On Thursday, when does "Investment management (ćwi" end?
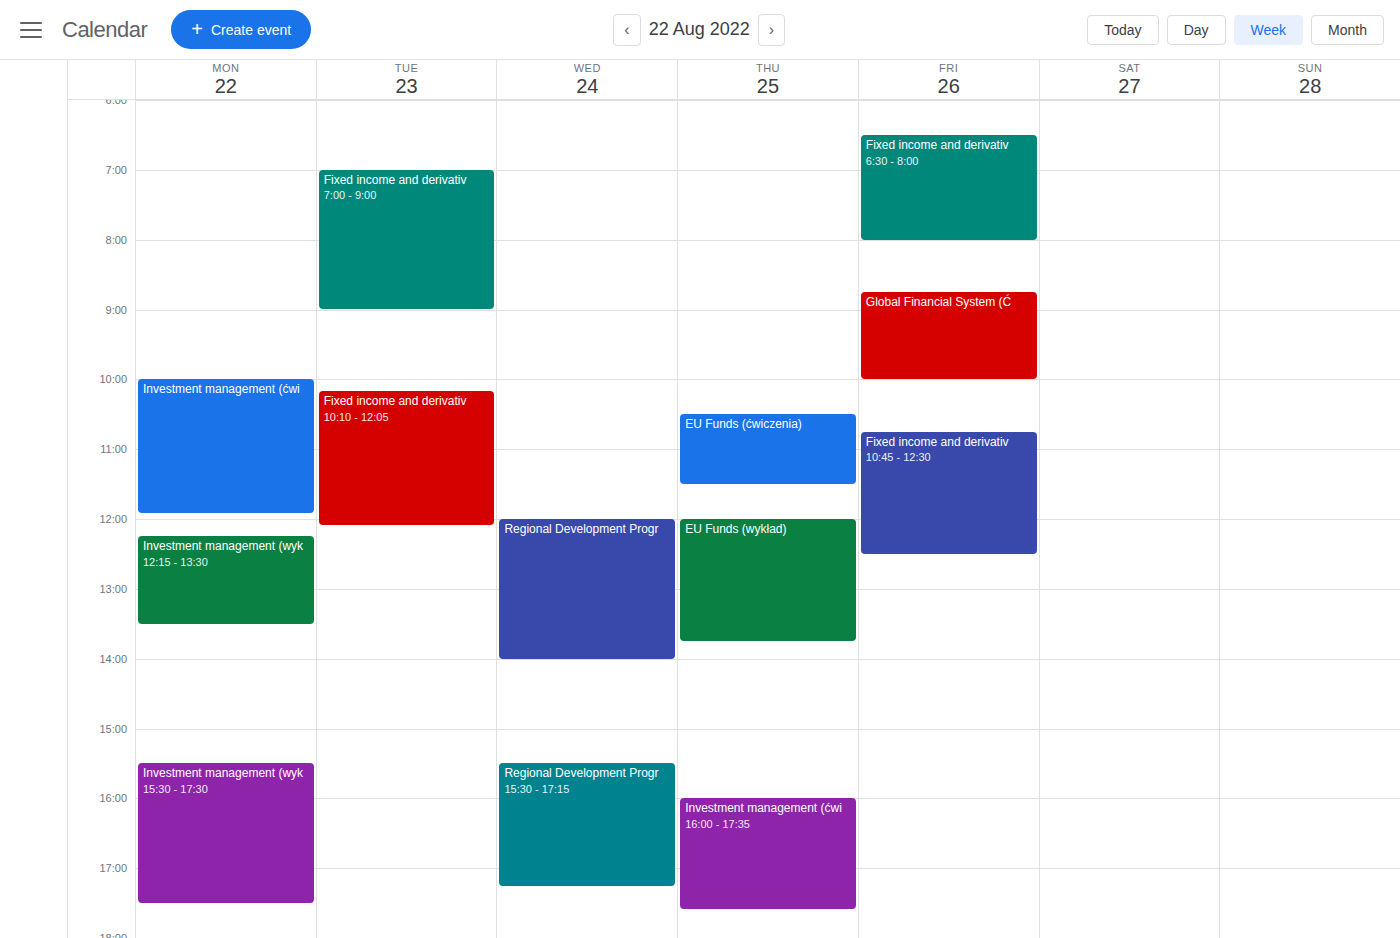
5:35 PM